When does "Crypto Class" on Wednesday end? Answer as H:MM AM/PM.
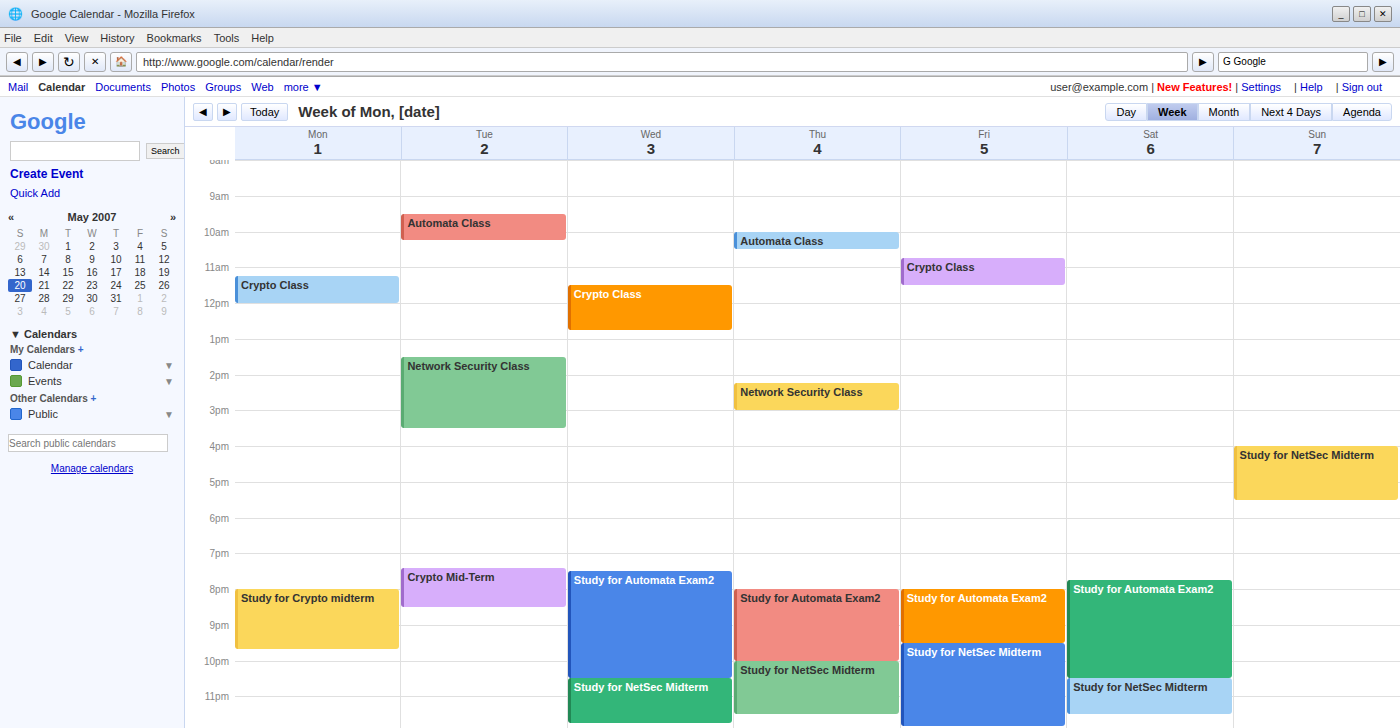
12:45 PM